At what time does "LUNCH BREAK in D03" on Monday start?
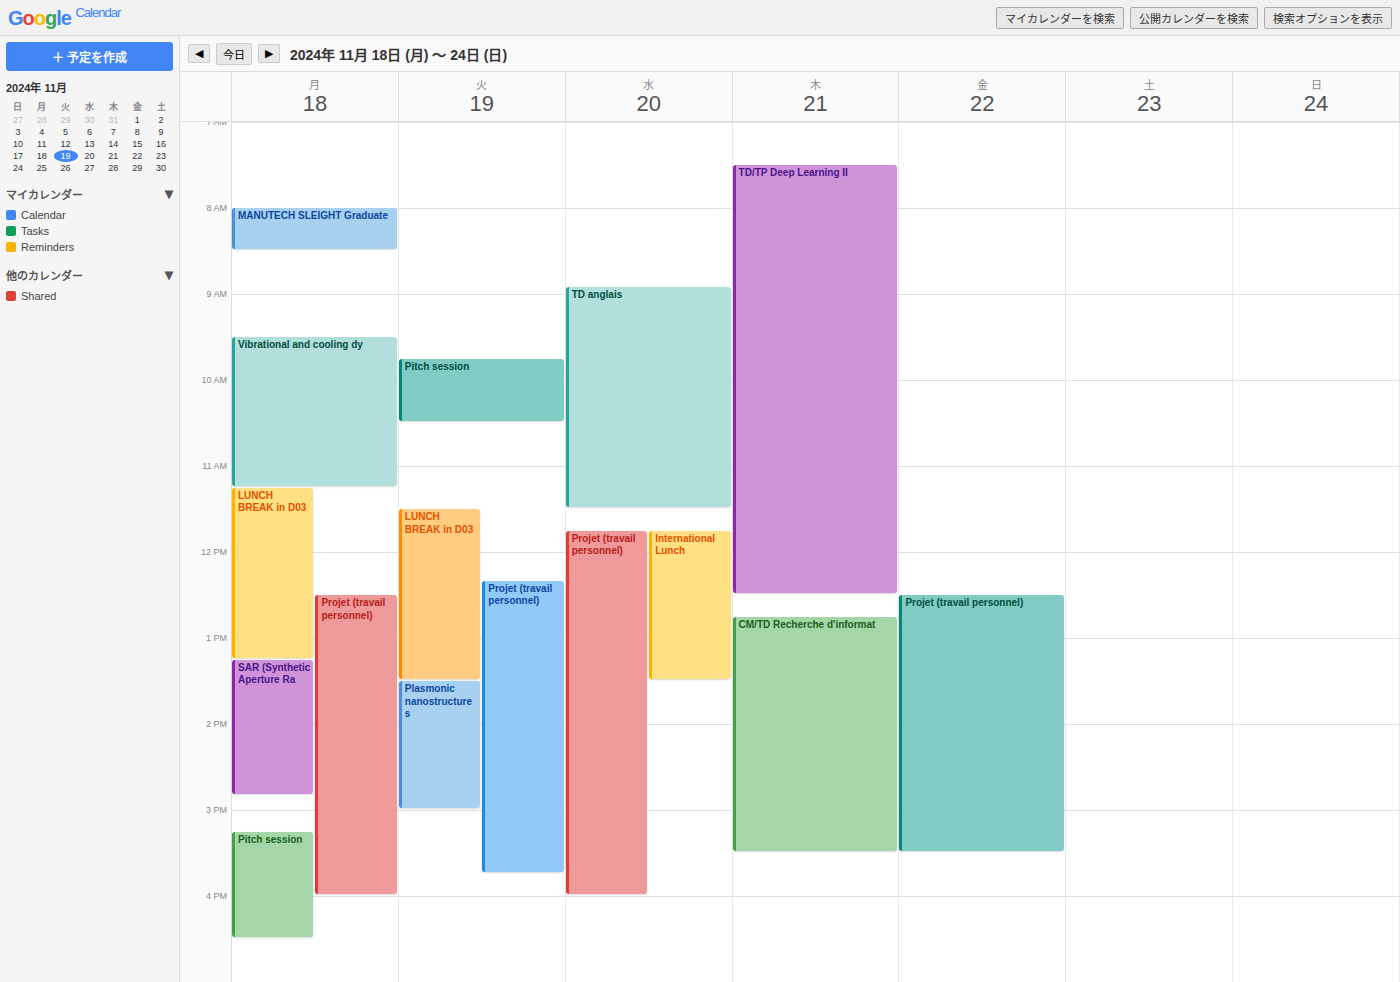
11:15 AM